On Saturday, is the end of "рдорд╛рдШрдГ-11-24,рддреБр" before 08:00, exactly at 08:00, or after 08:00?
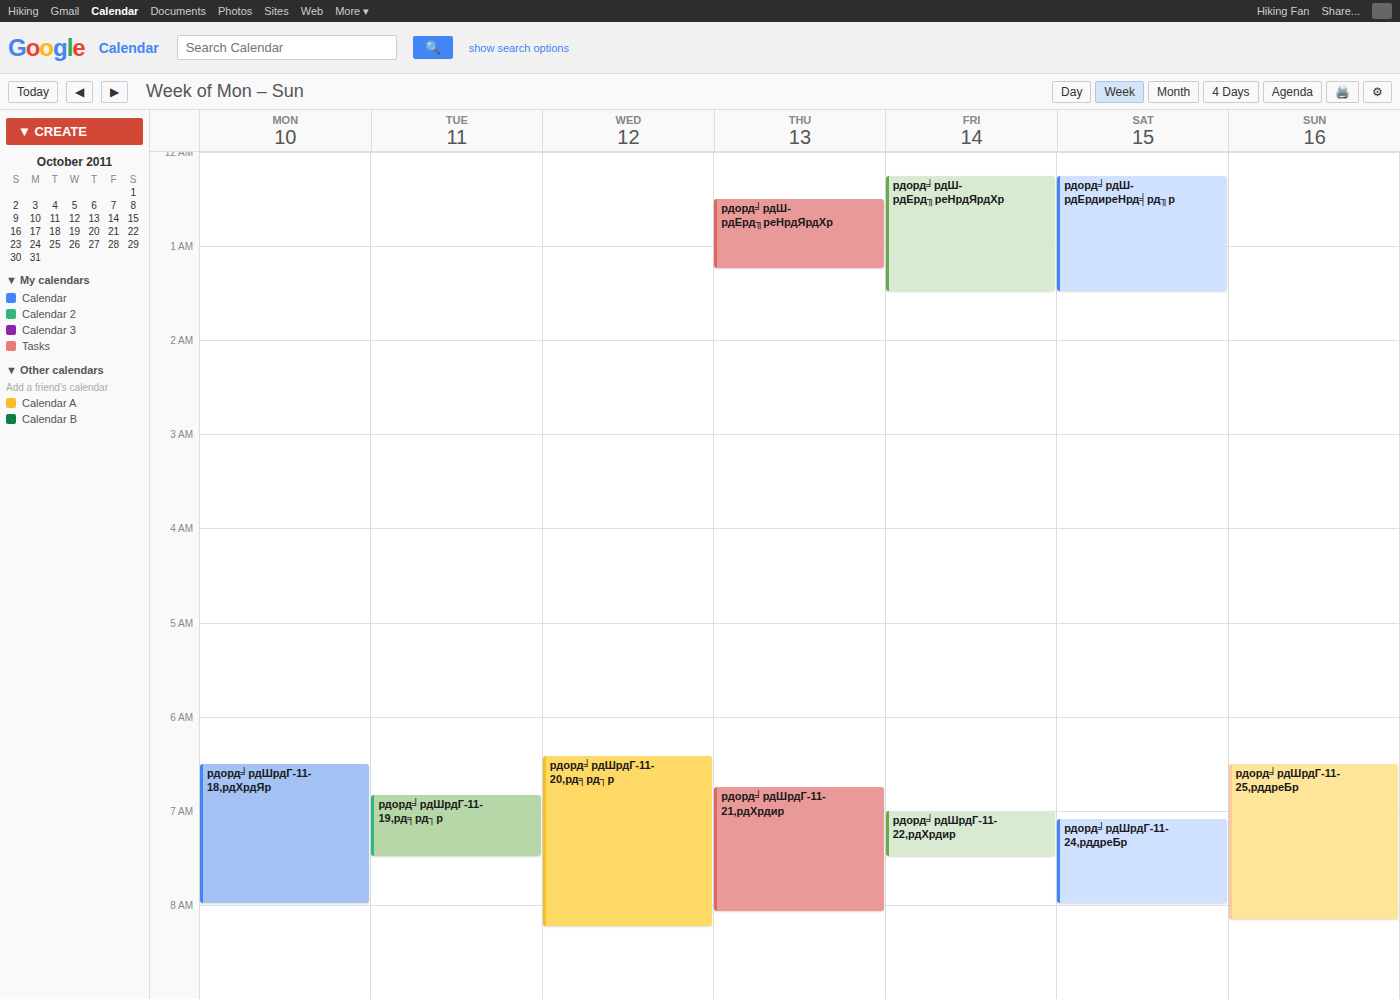
08:00 -- exactly at 08:00, on the 08:00 line.